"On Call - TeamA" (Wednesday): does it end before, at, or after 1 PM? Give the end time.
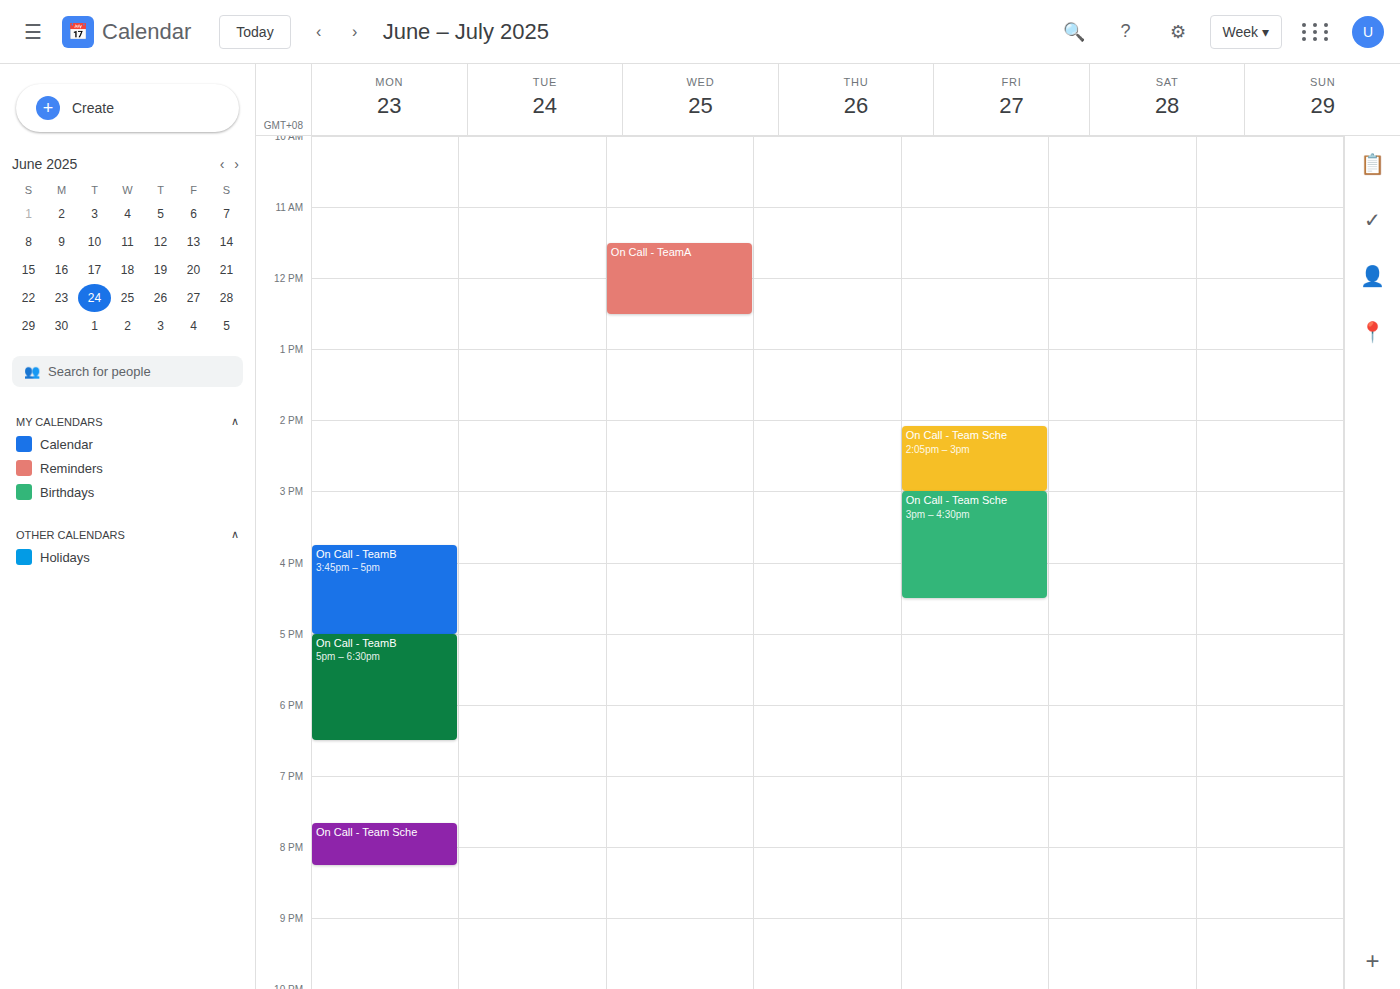
12:30 PM -- before 1 PM, 30 minutes above the 1 PM line.